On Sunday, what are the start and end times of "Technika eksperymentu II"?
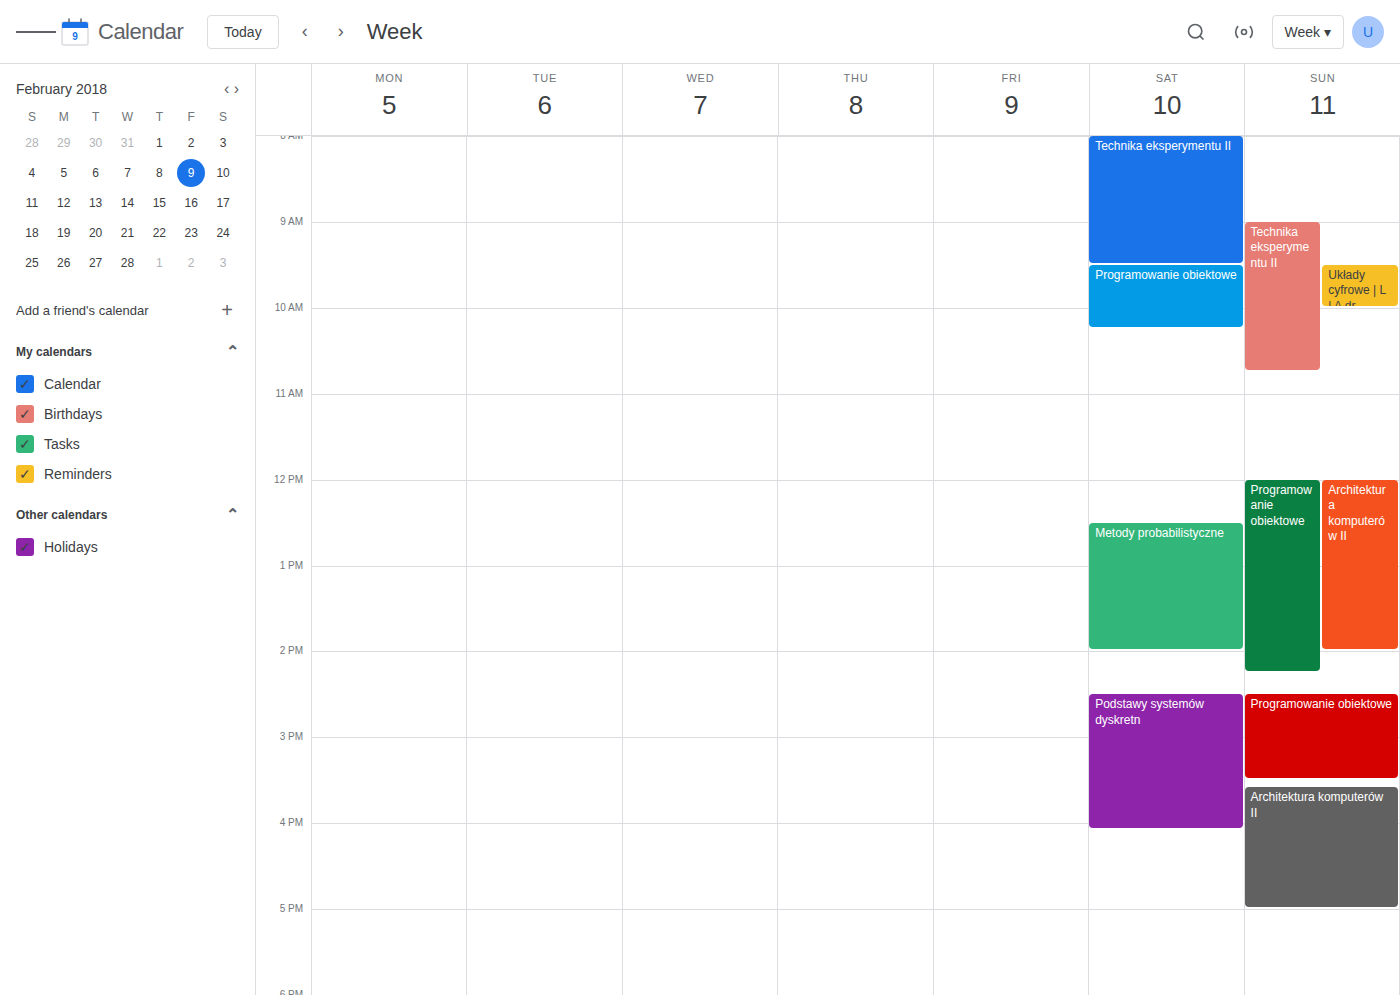
9:00 AM to 10:45 AM